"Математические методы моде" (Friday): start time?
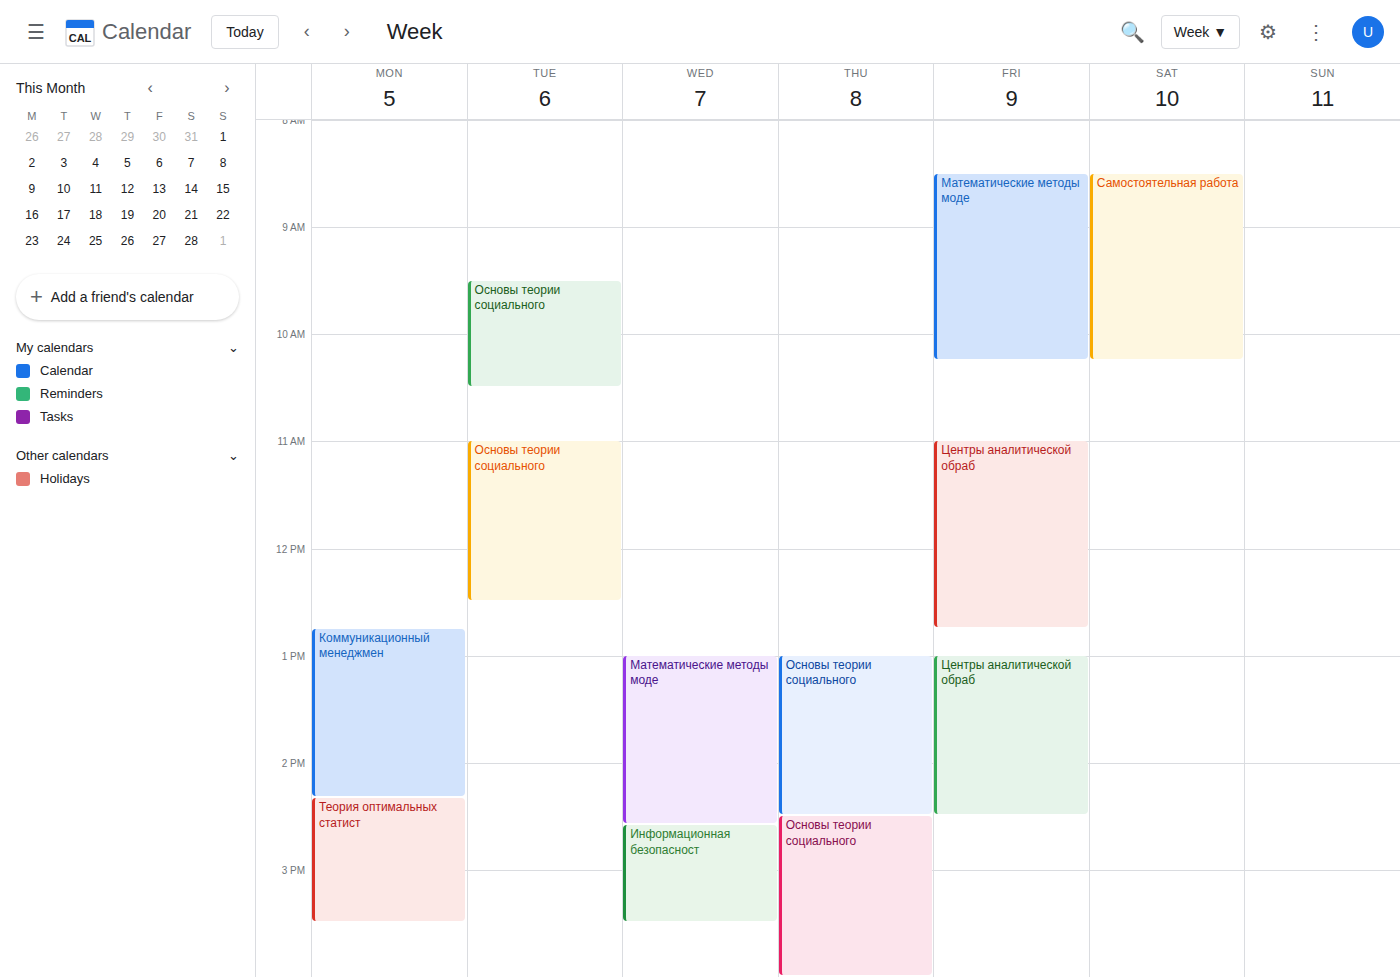
8:30 AM